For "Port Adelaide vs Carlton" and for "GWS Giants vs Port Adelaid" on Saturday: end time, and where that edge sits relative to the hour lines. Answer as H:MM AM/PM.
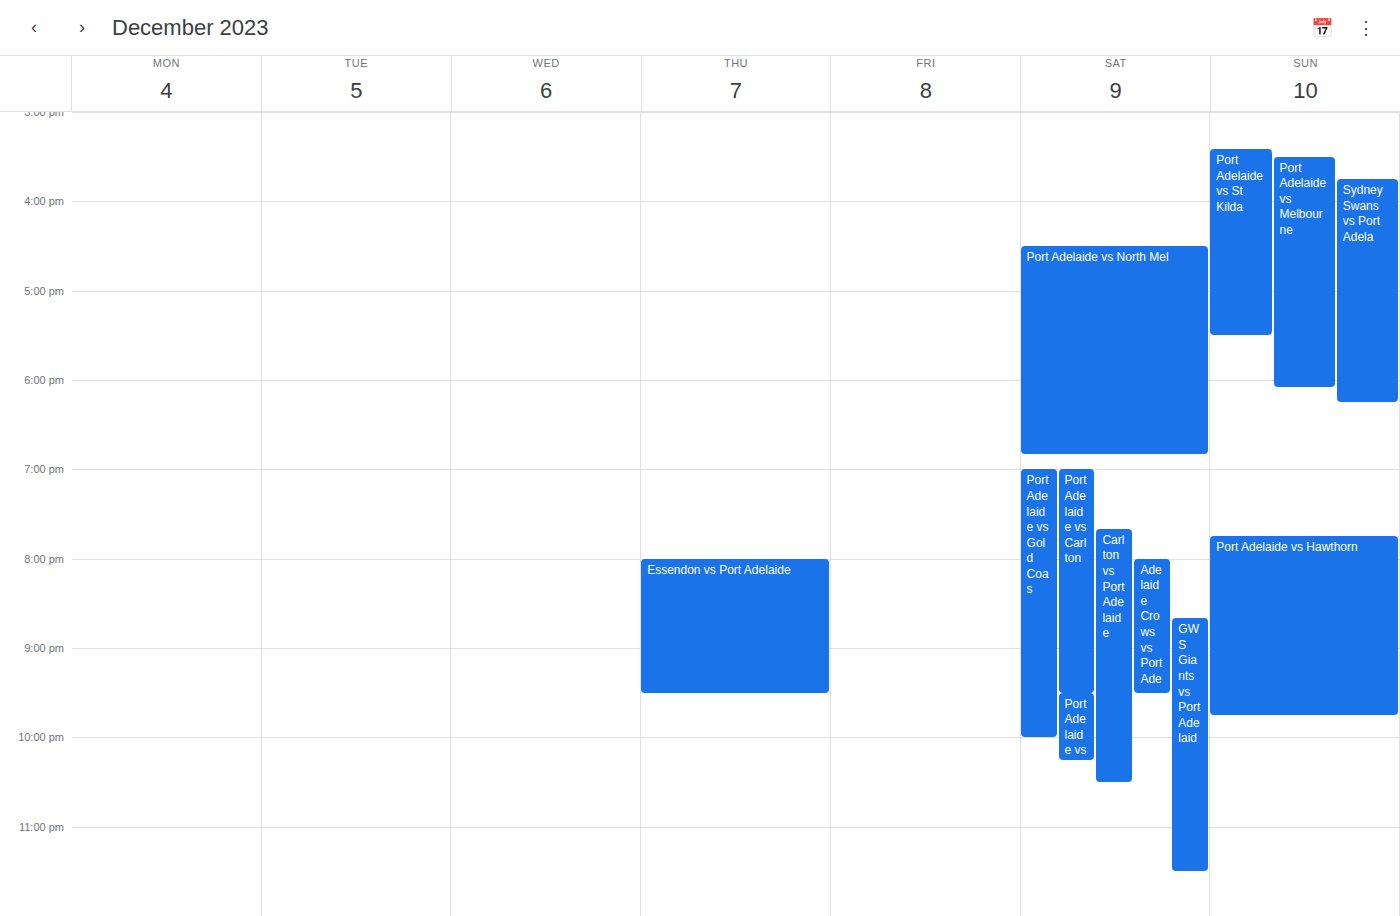
"Port Adelaide vs Carlton": 9:30 PM, halfway between the 9 PM and 10 PM lines. "GWS Giants vs Port Adelaid": 11:30 PM, halfway between the 11 PM and 12 AM lines.